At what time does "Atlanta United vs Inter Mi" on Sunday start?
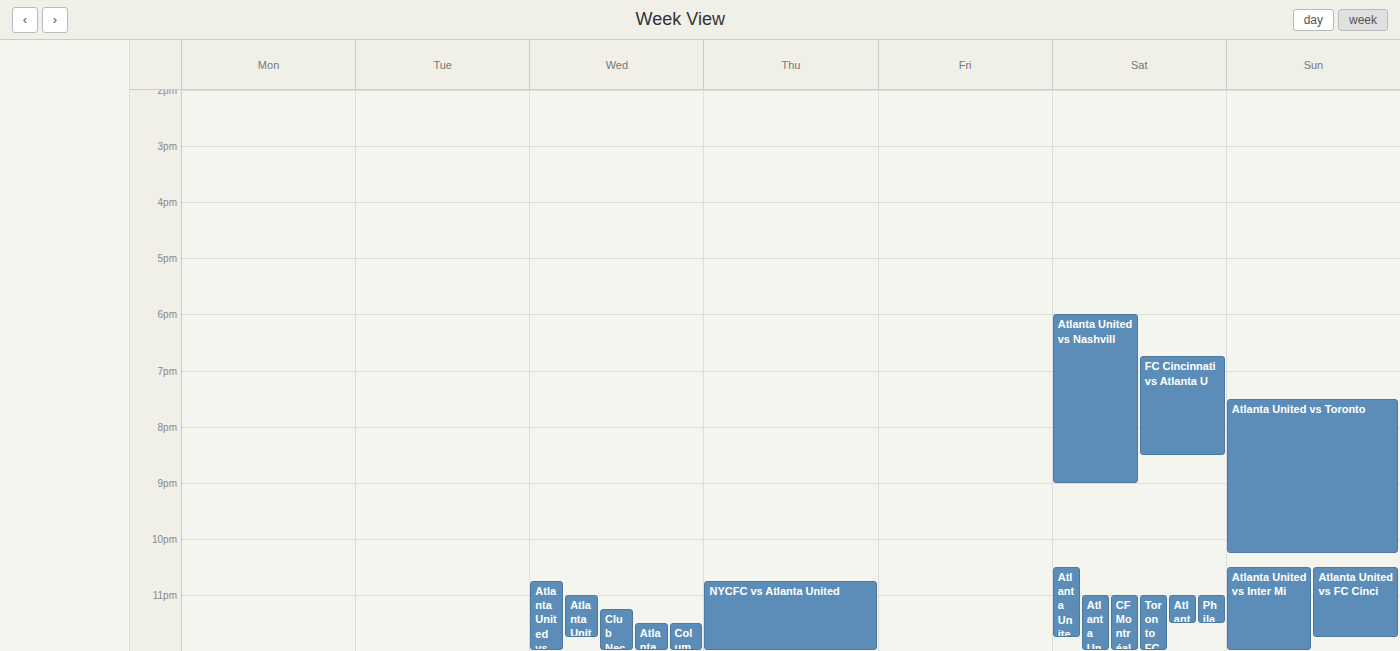
10:30 PM